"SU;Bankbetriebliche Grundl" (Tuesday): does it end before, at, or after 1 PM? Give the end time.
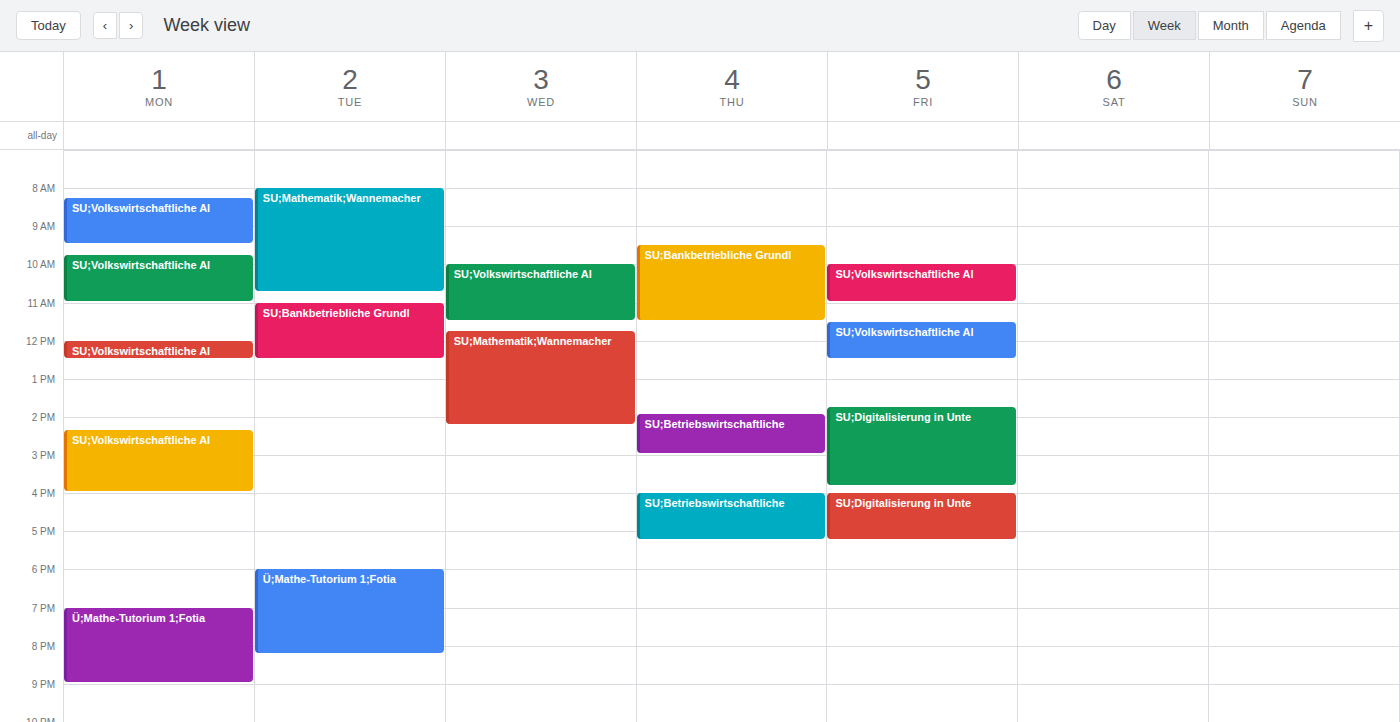
12:30 PM -- before 1 PM, 30 minutes above the 1 PM line.